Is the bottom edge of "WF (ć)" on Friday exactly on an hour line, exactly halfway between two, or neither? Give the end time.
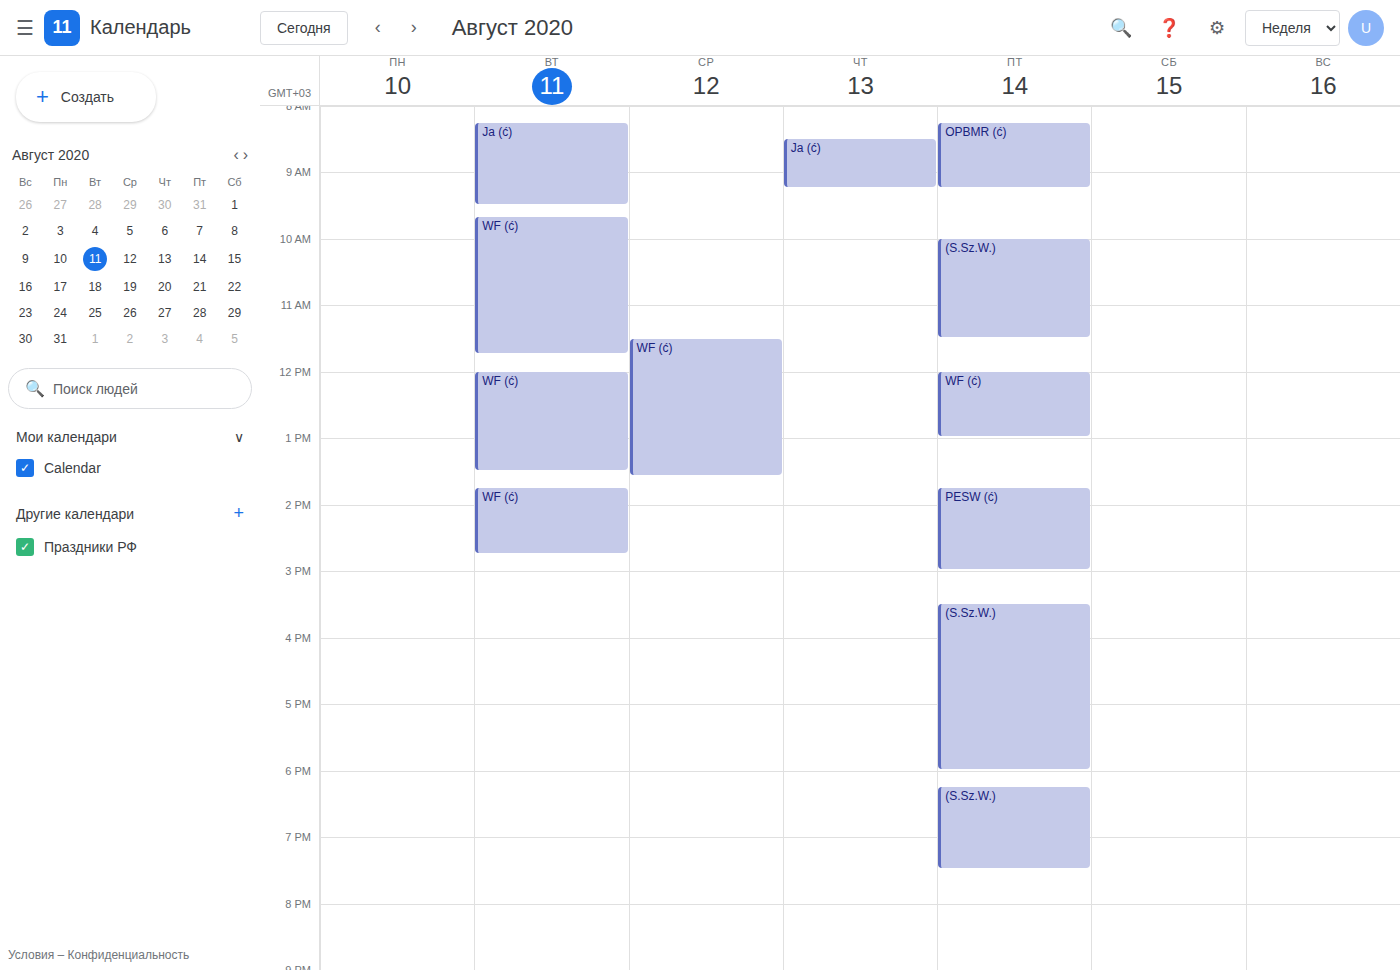
1:00 PM -- exactly on the 1 PM line.